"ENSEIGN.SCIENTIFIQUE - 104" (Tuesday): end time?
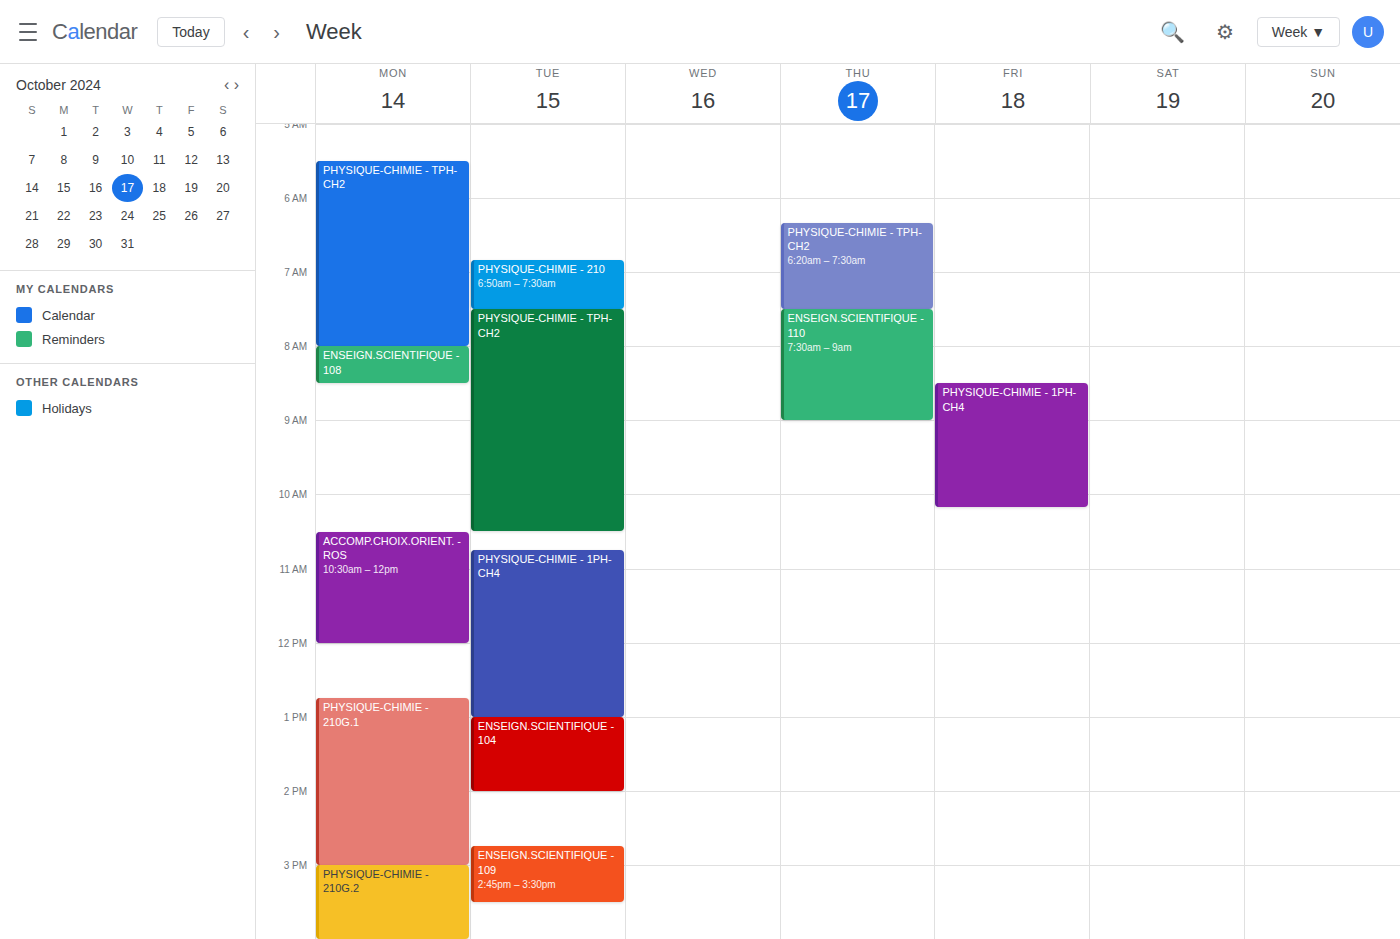
2:00 PM